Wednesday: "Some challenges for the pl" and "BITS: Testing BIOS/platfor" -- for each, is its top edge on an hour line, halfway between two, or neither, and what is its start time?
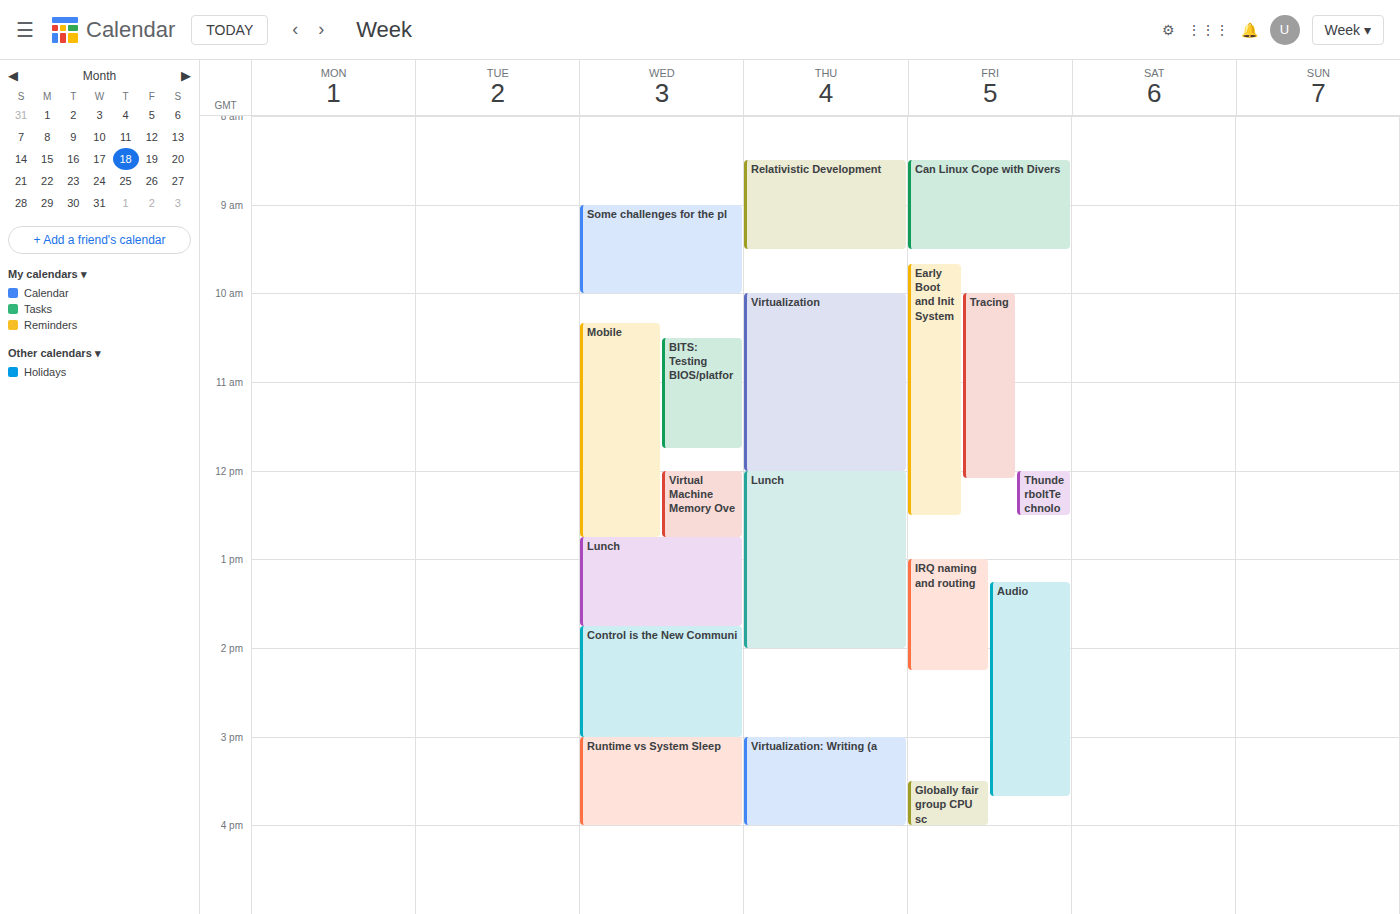
"Some challenges for the pl": 9:00 AM, exactly on the 9 AM line. "BITS: Testing BIOS/platfor": 10:30 AM, halfway between the 10 AM and 11 AM lines.